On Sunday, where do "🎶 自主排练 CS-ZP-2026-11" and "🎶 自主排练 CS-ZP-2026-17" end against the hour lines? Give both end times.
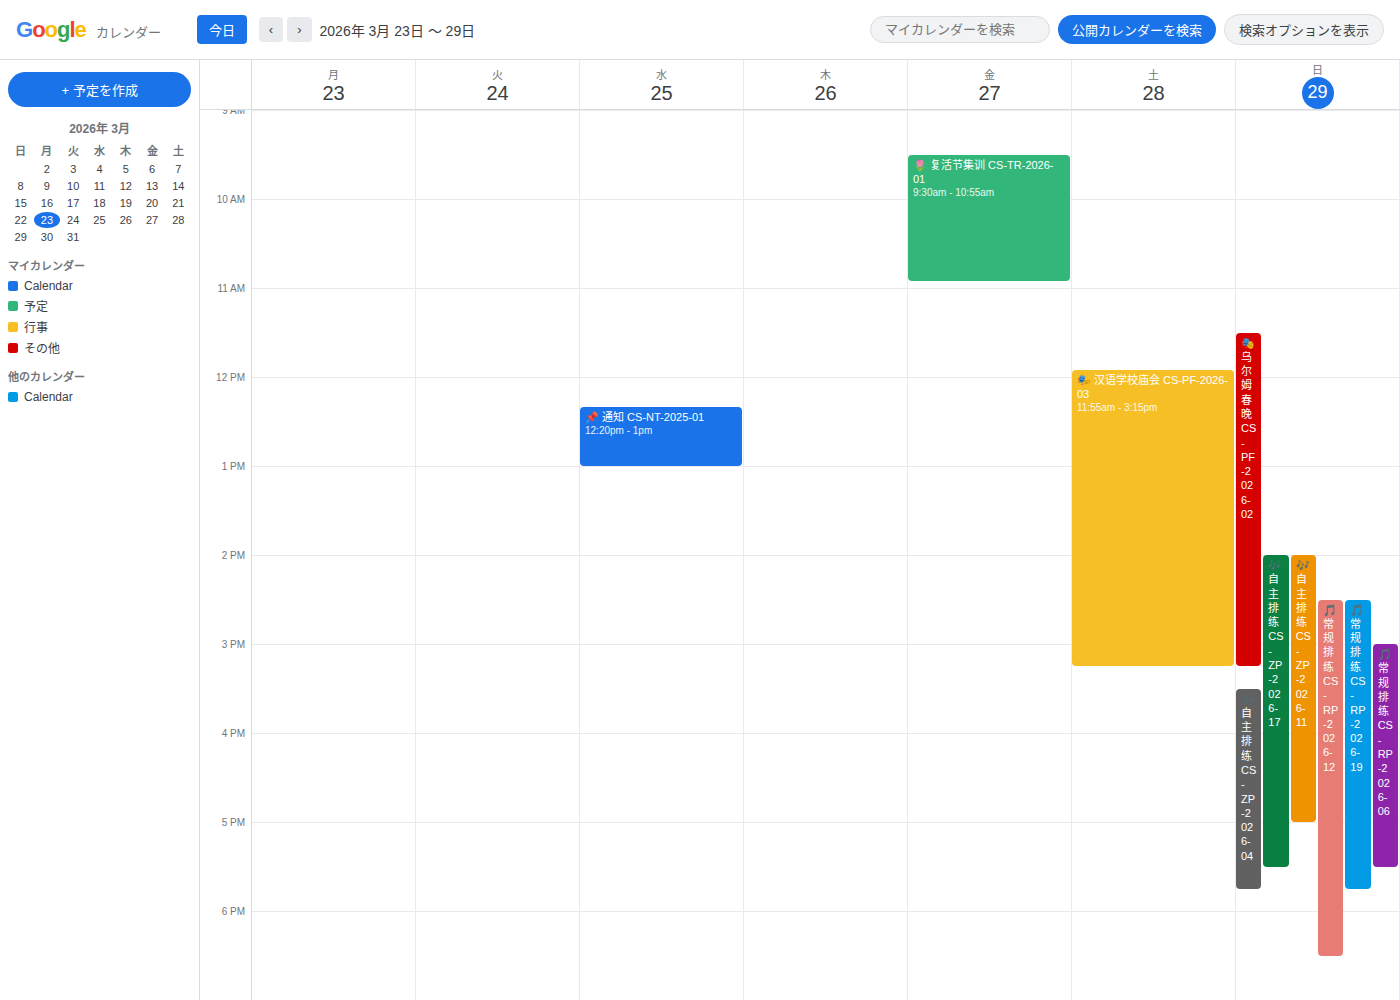
"🎶 自主排练 CS-ZP-2026-11": 5:00 PM, exactly on the 5 PM line. "🎶 自主排练 CS-ZP-2026-17": 5:30 PM, halfway between the 5 PM and 6 PM lines.